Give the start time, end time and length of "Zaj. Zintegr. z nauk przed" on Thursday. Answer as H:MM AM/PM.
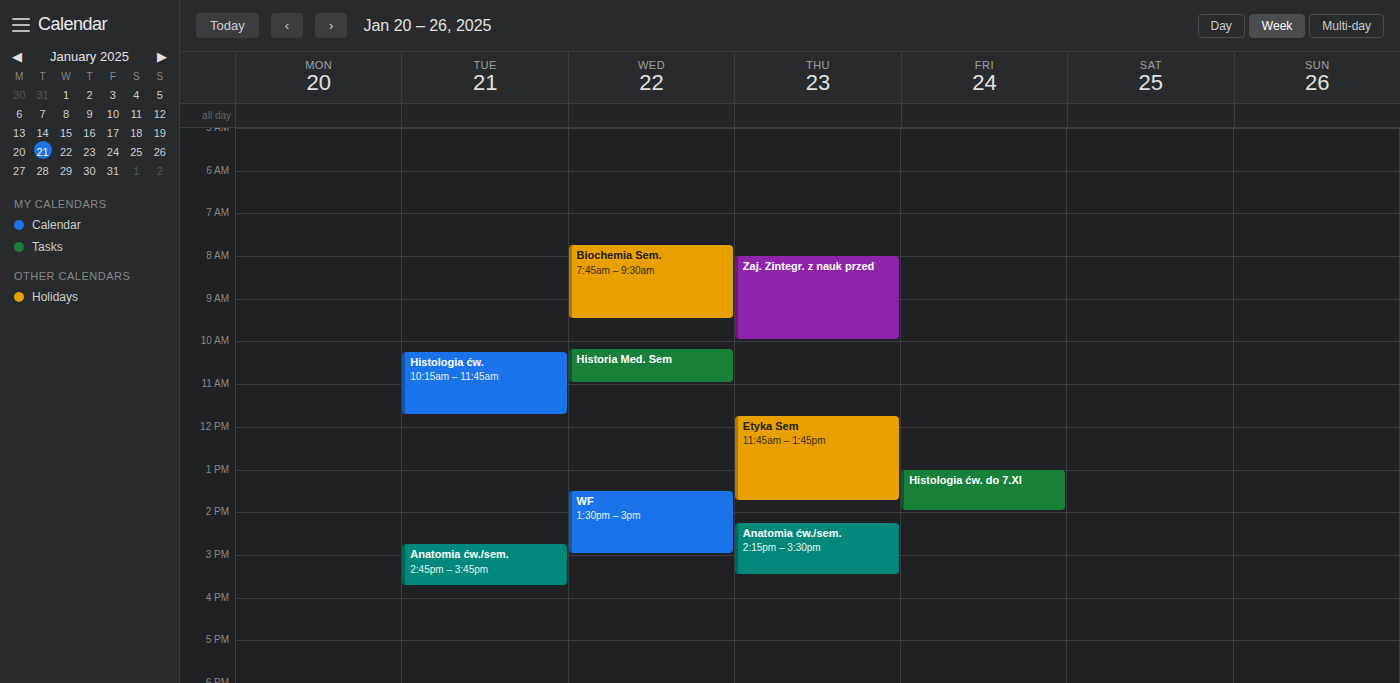
8:00 AM to 10:00 AM, 2 hours